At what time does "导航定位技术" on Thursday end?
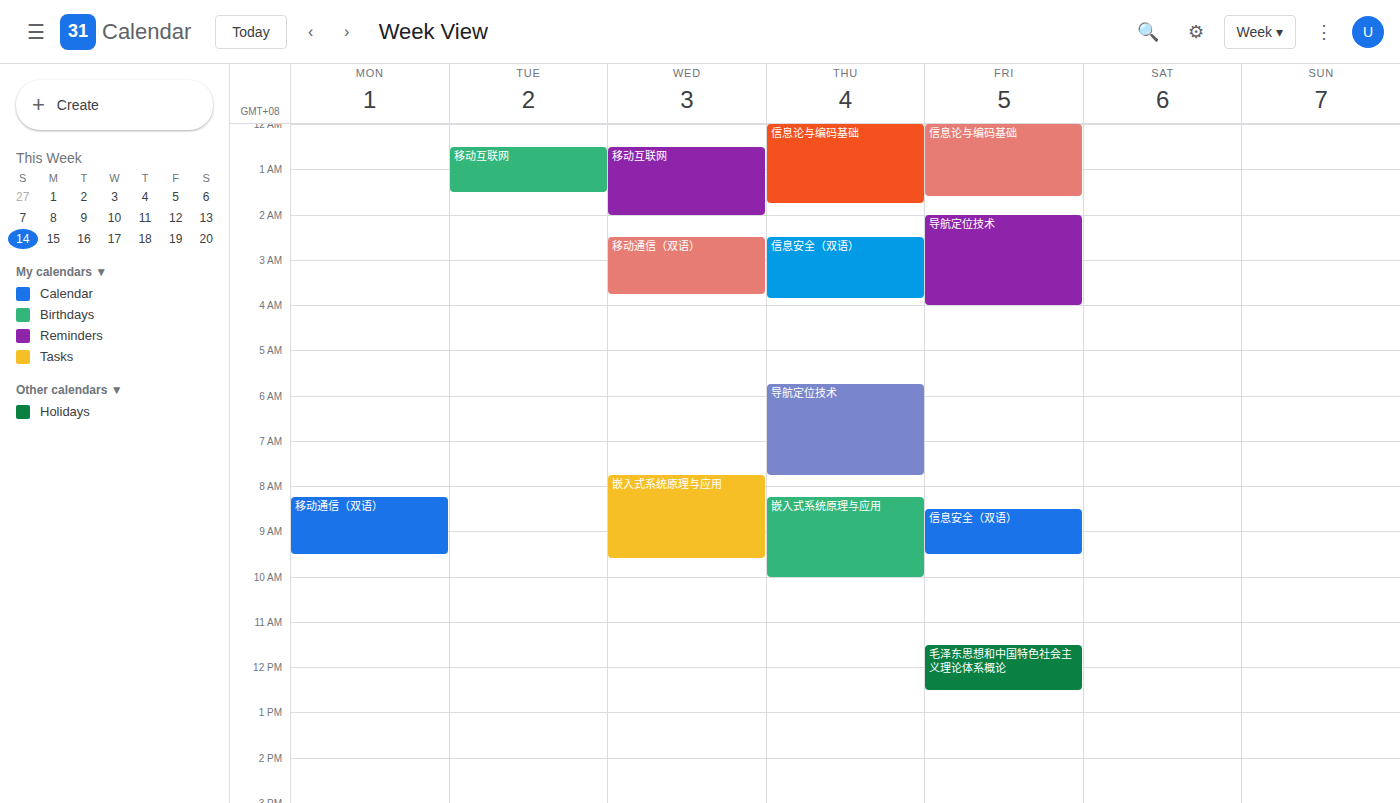
7:45 AM